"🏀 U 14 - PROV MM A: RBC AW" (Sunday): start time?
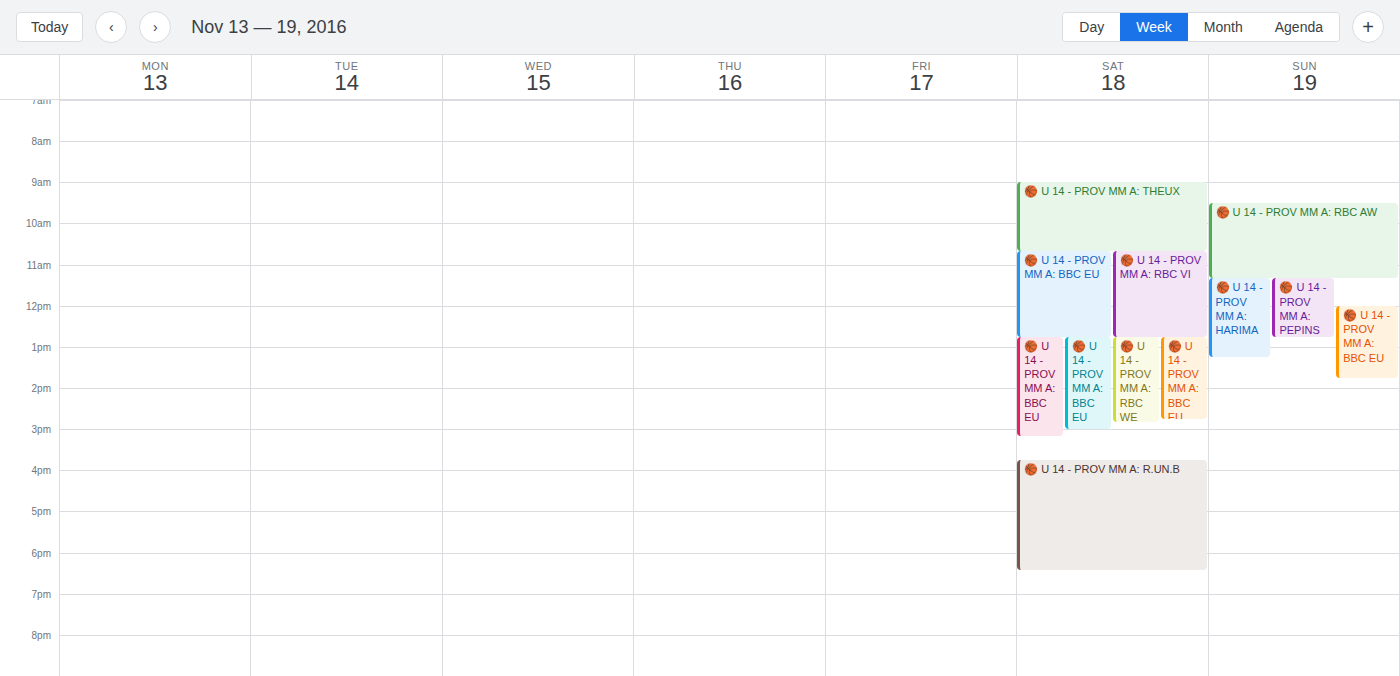
9:30 AM